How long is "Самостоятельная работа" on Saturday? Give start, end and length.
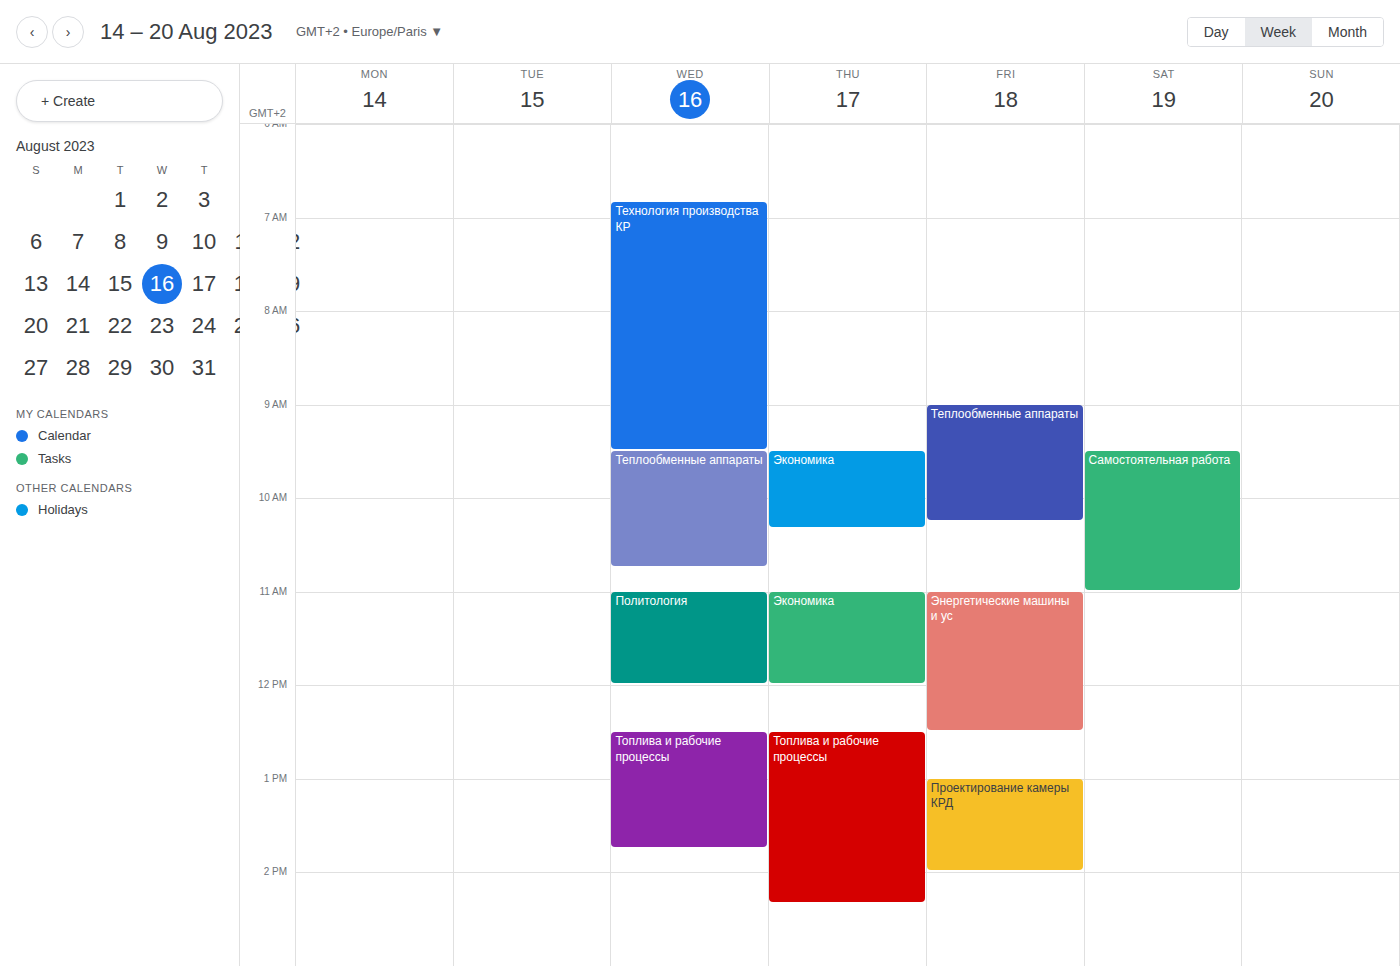
9:30 AM to 11:00 AM, 1 hour 30 minutes